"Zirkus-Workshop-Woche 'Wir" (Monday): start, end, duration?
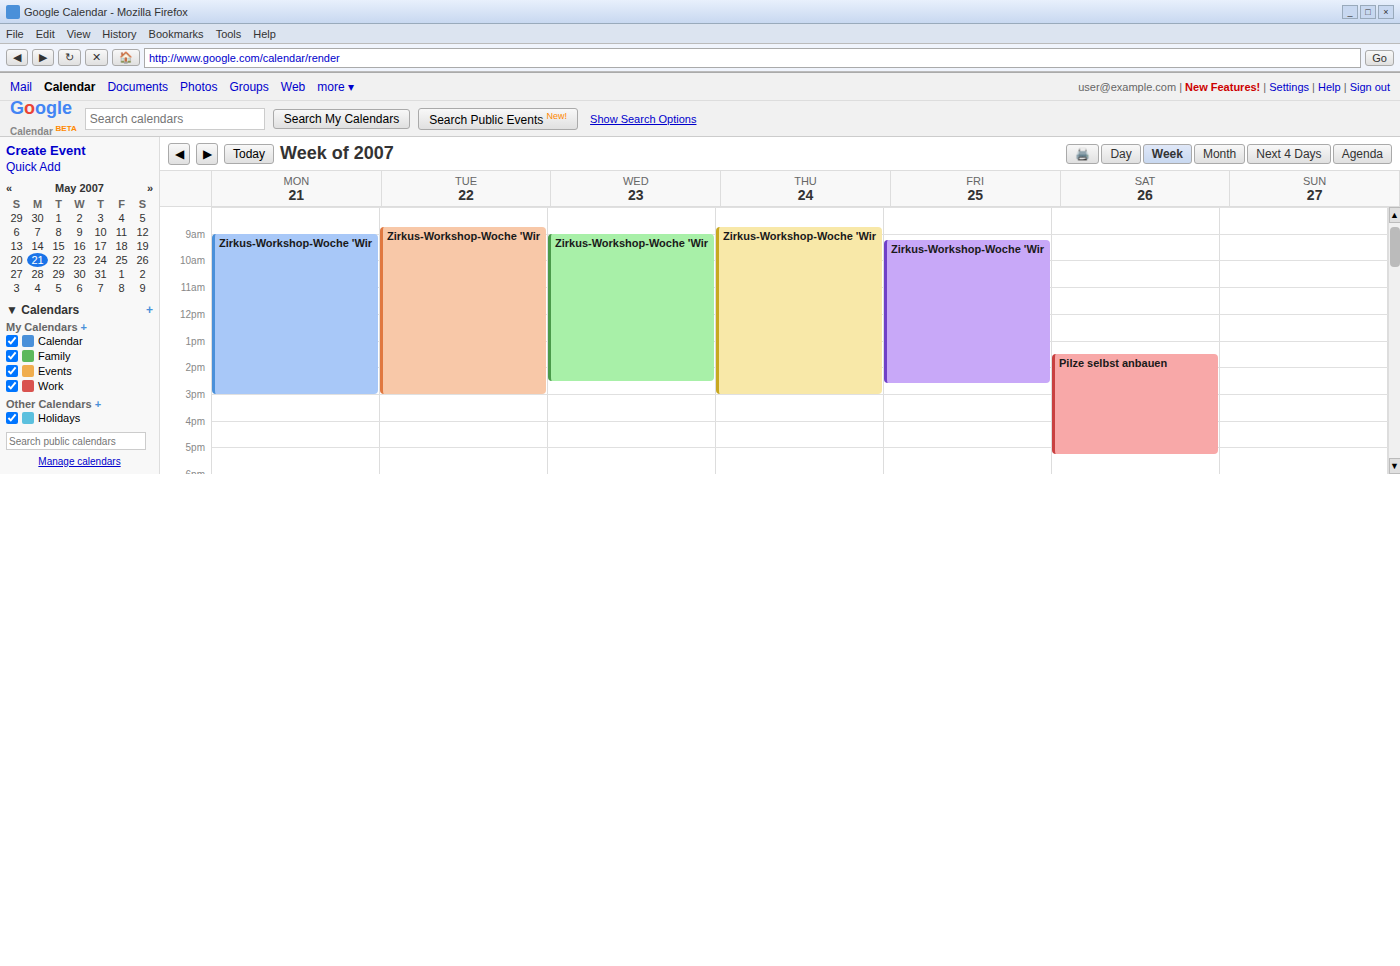
9:00 AM to 3:00 PM, 6 hours